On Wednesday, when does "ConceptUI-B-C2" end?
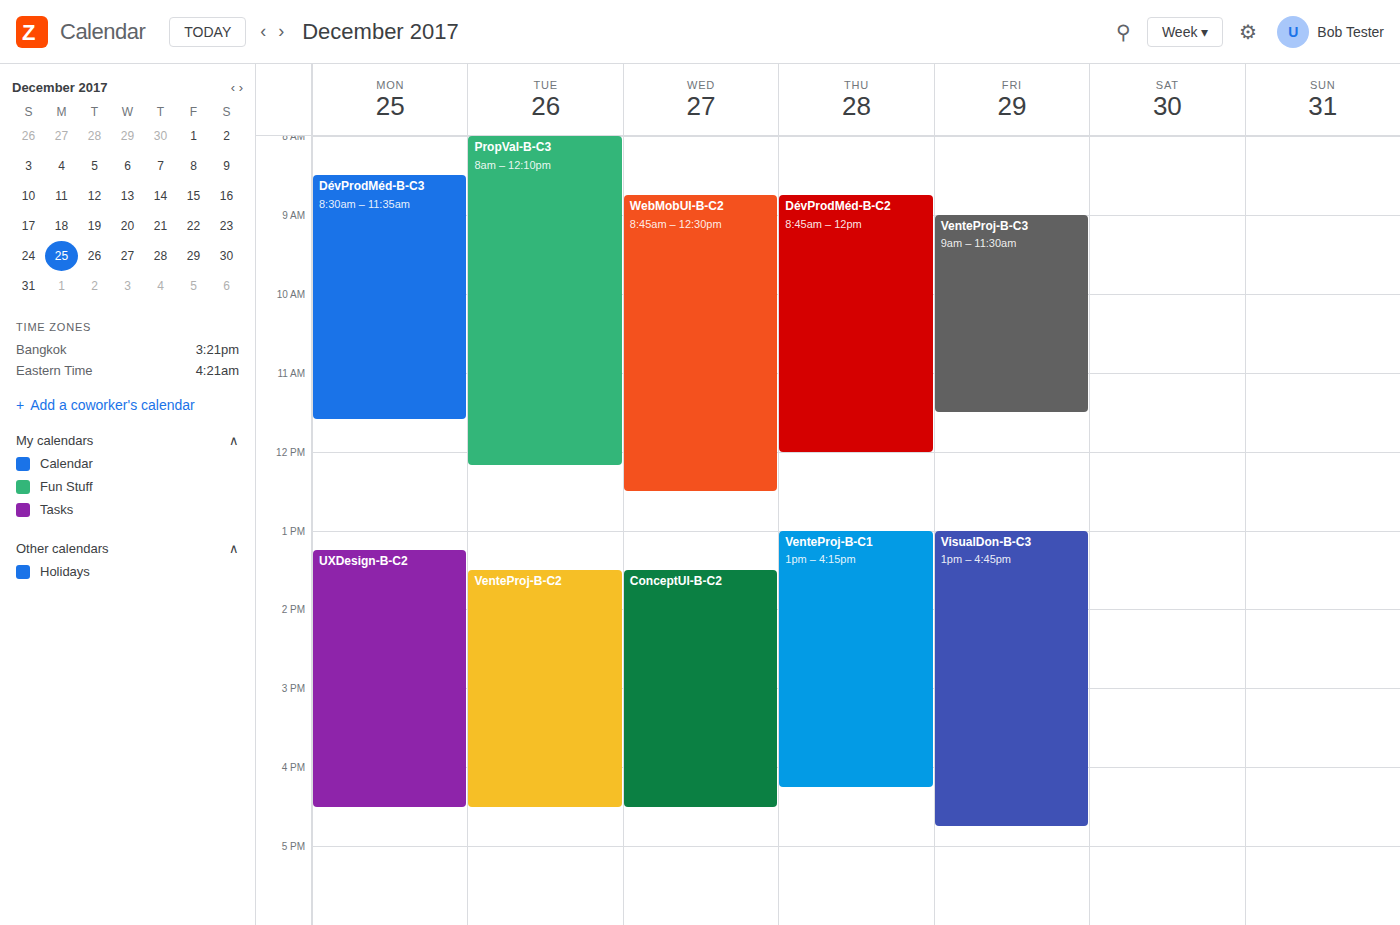
4:30 PM